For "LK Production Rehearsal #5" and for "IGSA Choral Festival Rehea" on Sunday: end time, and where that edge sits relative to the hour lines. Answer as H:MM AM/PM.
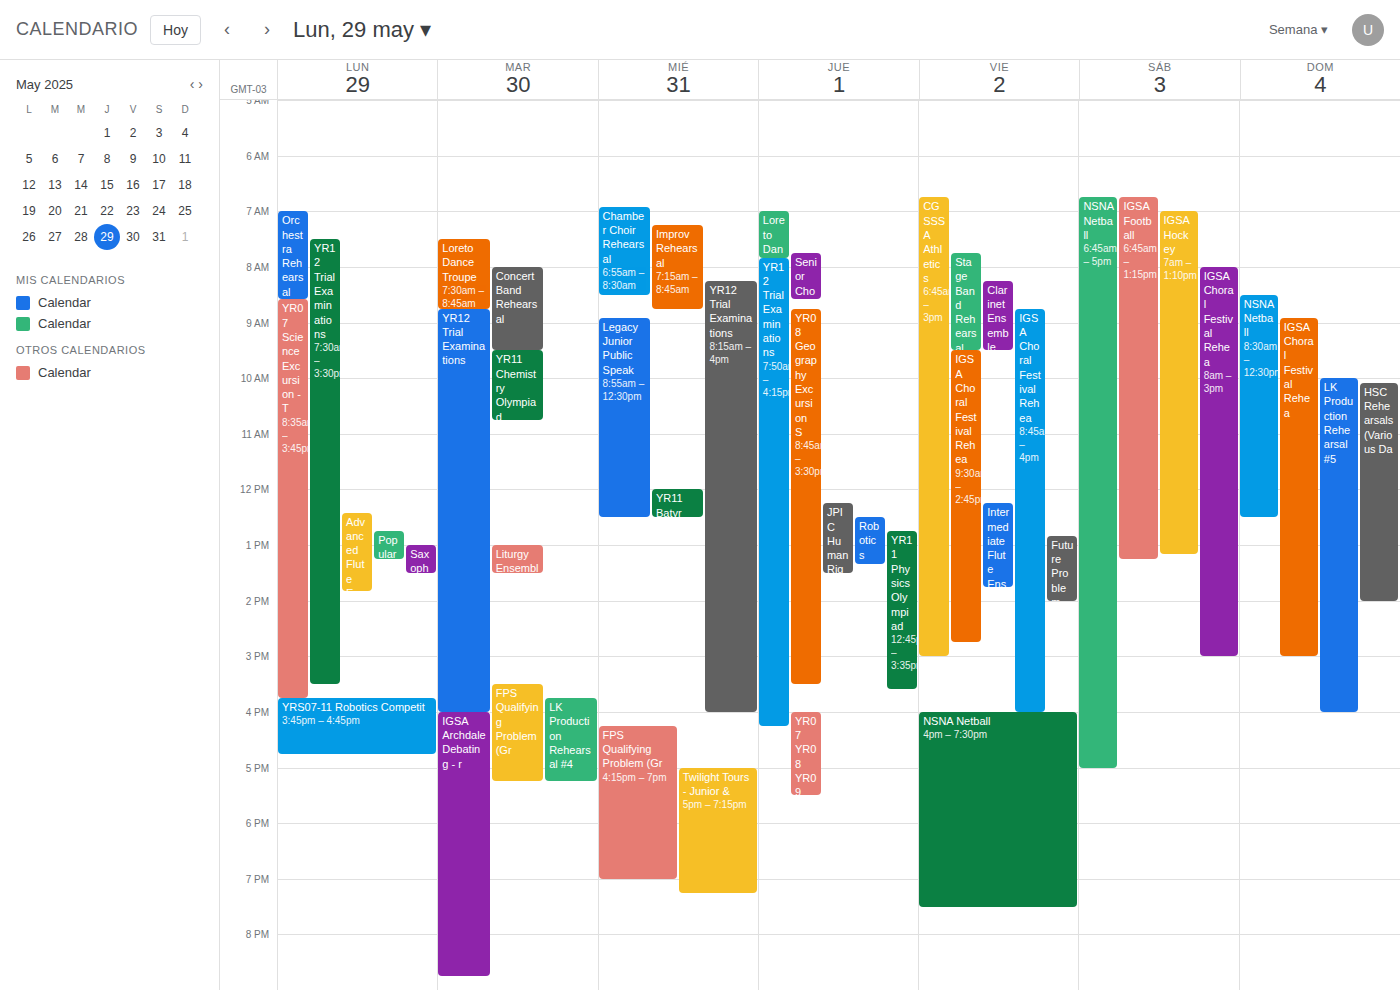
"LK Production Rehearsal #5": 4:00 PM, exactly on the 4 PM line. "IGSA Choral Festival Rehea": 3:00 PM, exactly on the 3 PM line.